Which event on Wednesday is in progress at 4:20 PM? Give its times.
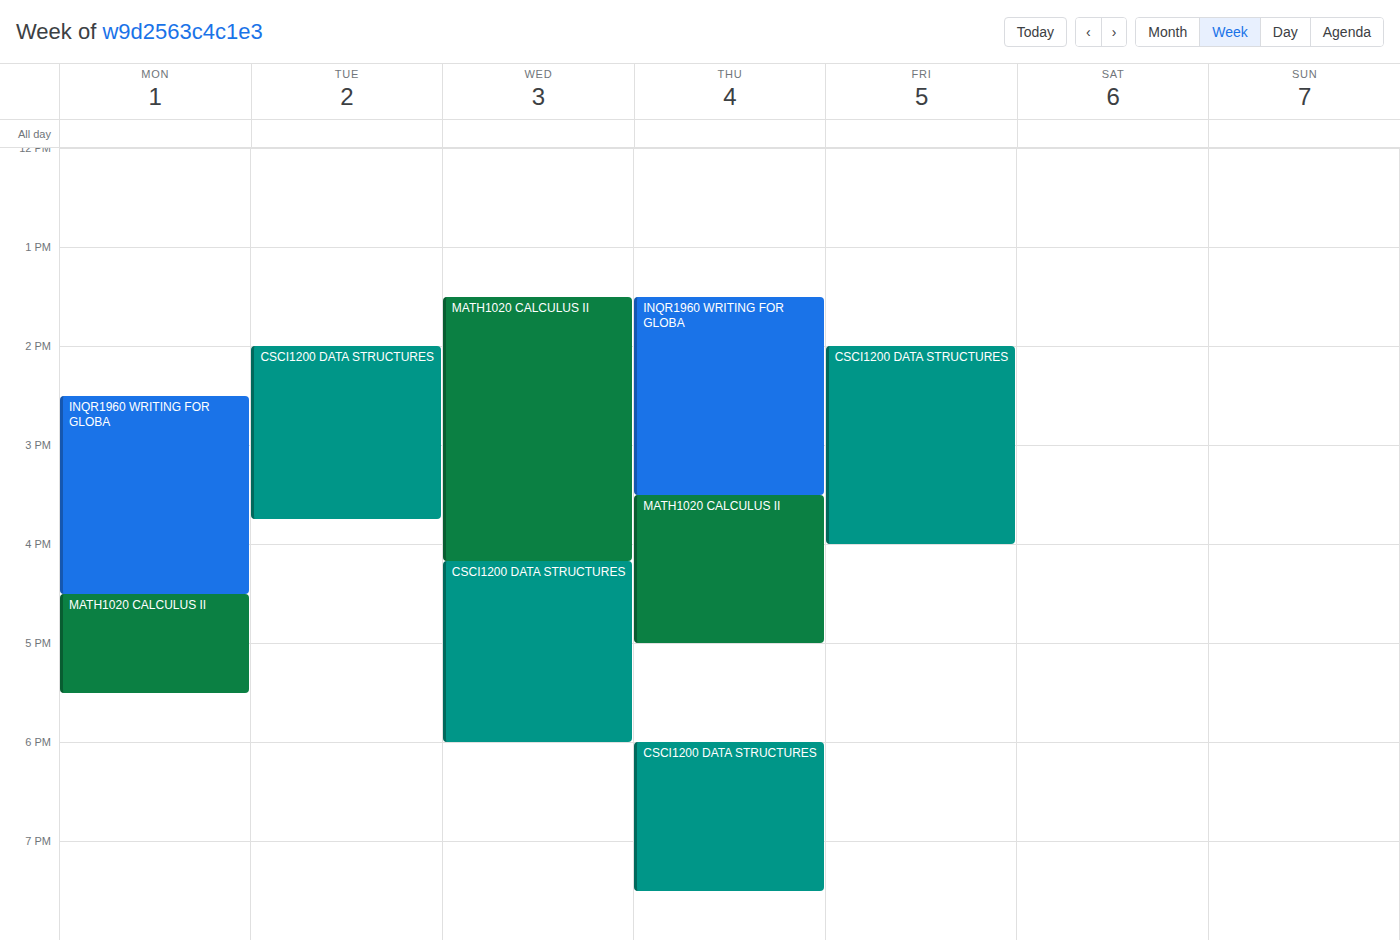
"CSCI1200 DATA STRUCTURES", 4:10 PM to 6:00 PM